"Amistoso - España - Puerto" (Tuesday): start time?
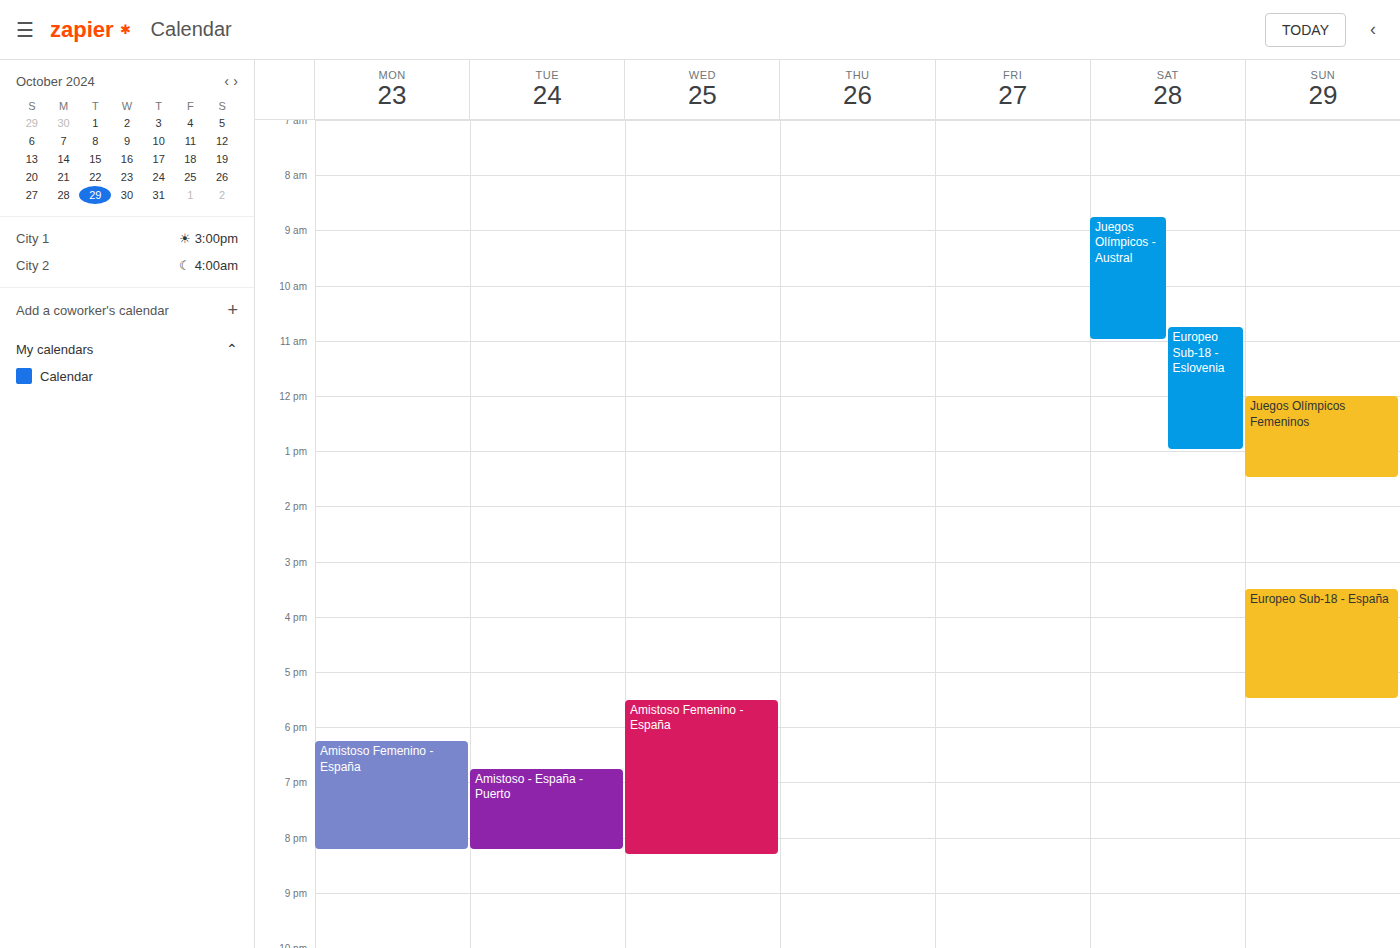
6:45 PM